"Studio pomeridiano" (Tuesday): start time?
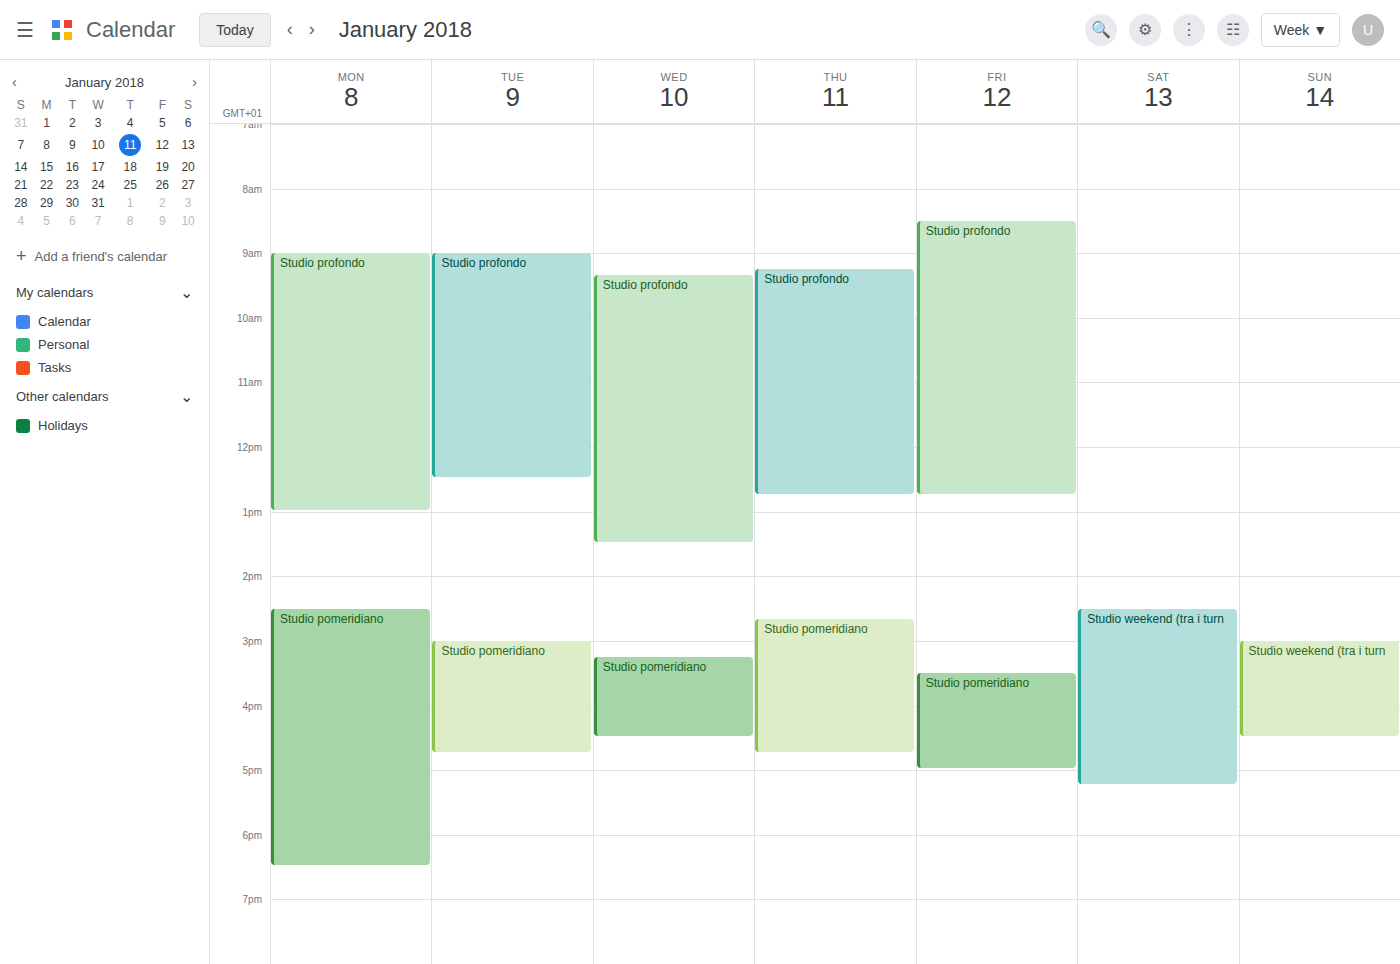
3:00 PM